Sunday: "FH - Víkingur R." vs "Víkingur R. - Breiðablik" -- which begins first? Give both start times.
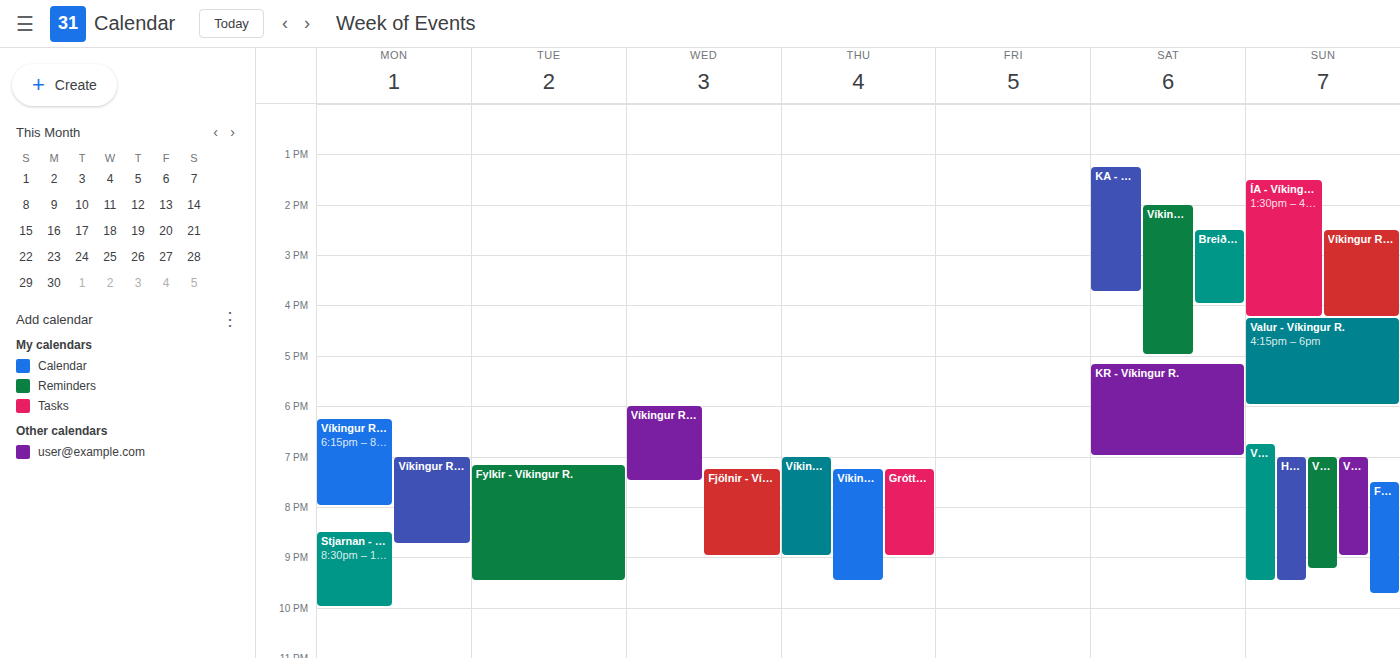
"Víkingur R. - Breiðablik" 6:45 PM; "FH - Víkingur R." 7:30 PM.